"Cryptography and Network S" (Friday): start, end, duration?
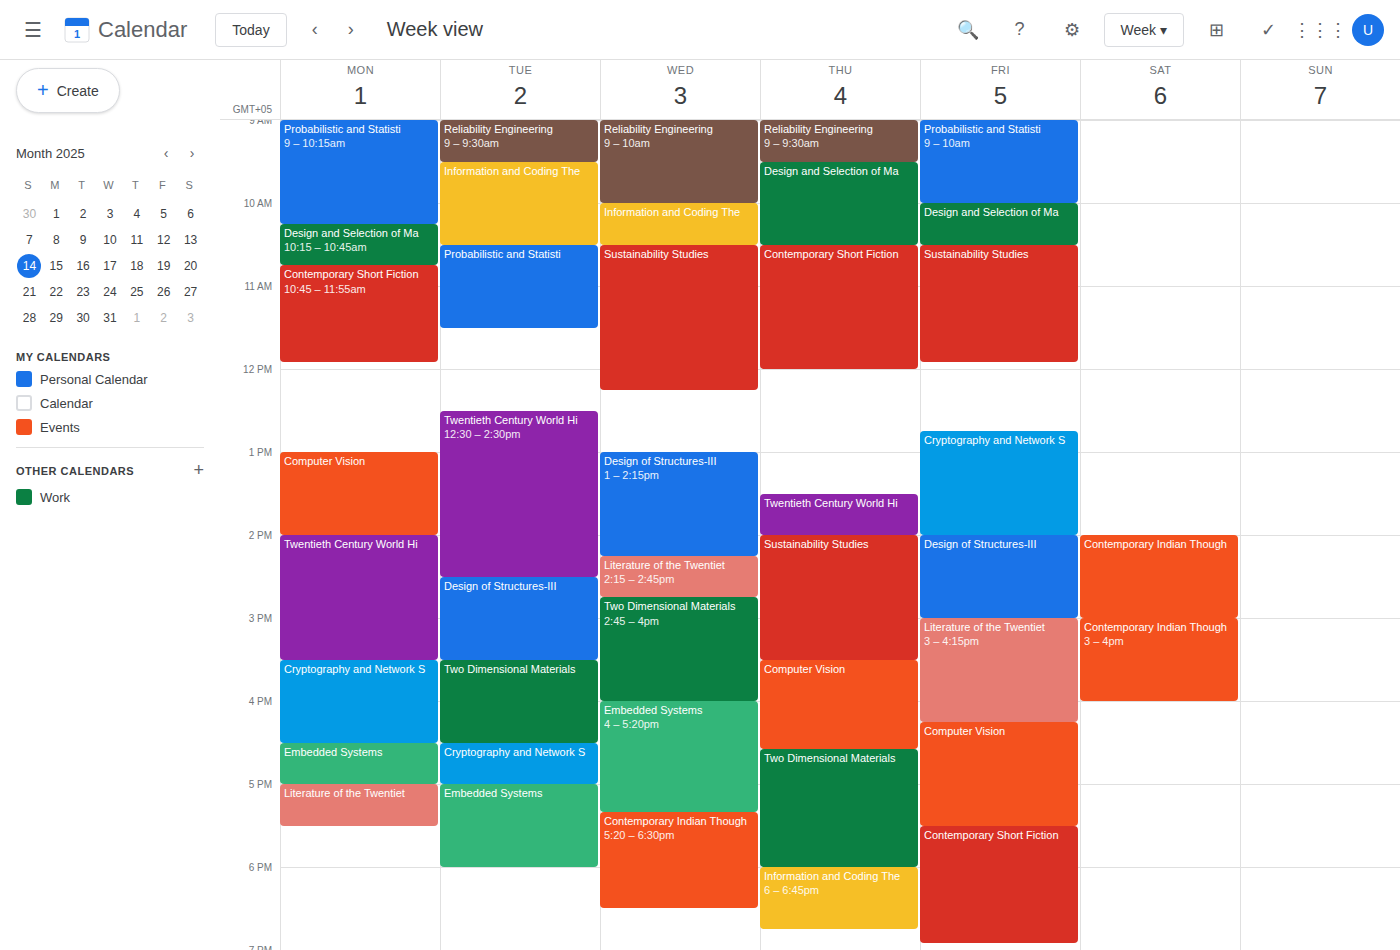
12:45 PM to 2:00 PM, 1 hour 15 minutes